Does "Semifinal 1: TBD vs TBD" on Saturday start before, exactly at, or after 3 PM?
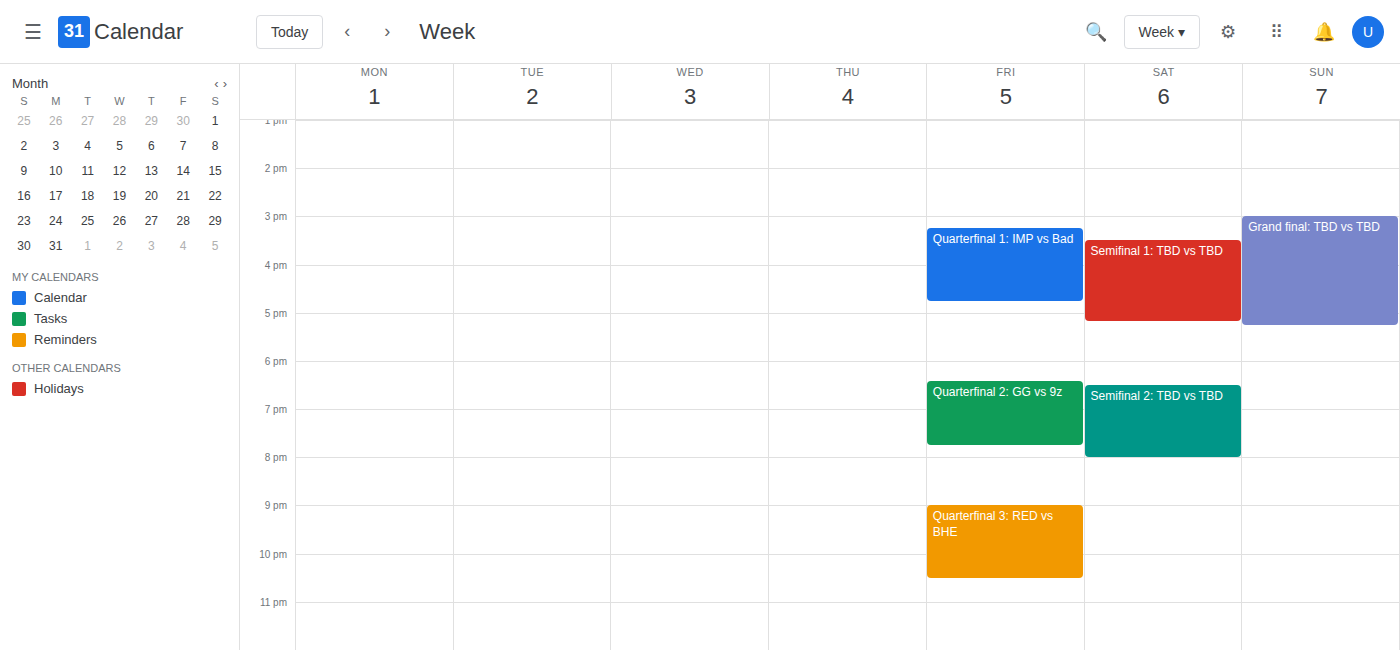
3:30 PM -- after 3 PM, 30 minutes below the 3 PM line.